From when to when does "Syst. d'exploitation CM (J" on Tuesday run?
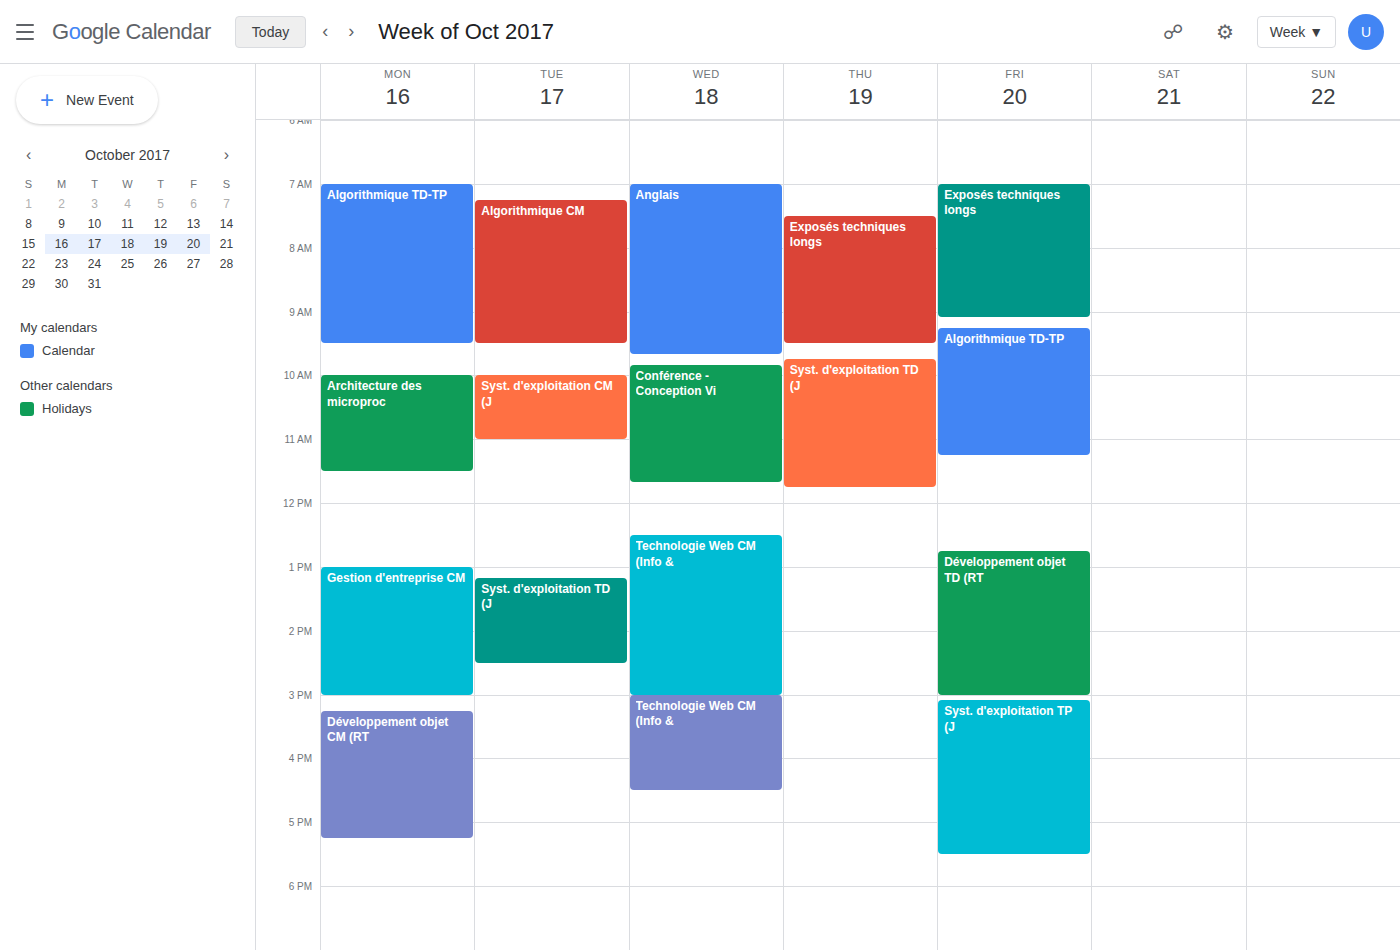
10:00 to 11:00